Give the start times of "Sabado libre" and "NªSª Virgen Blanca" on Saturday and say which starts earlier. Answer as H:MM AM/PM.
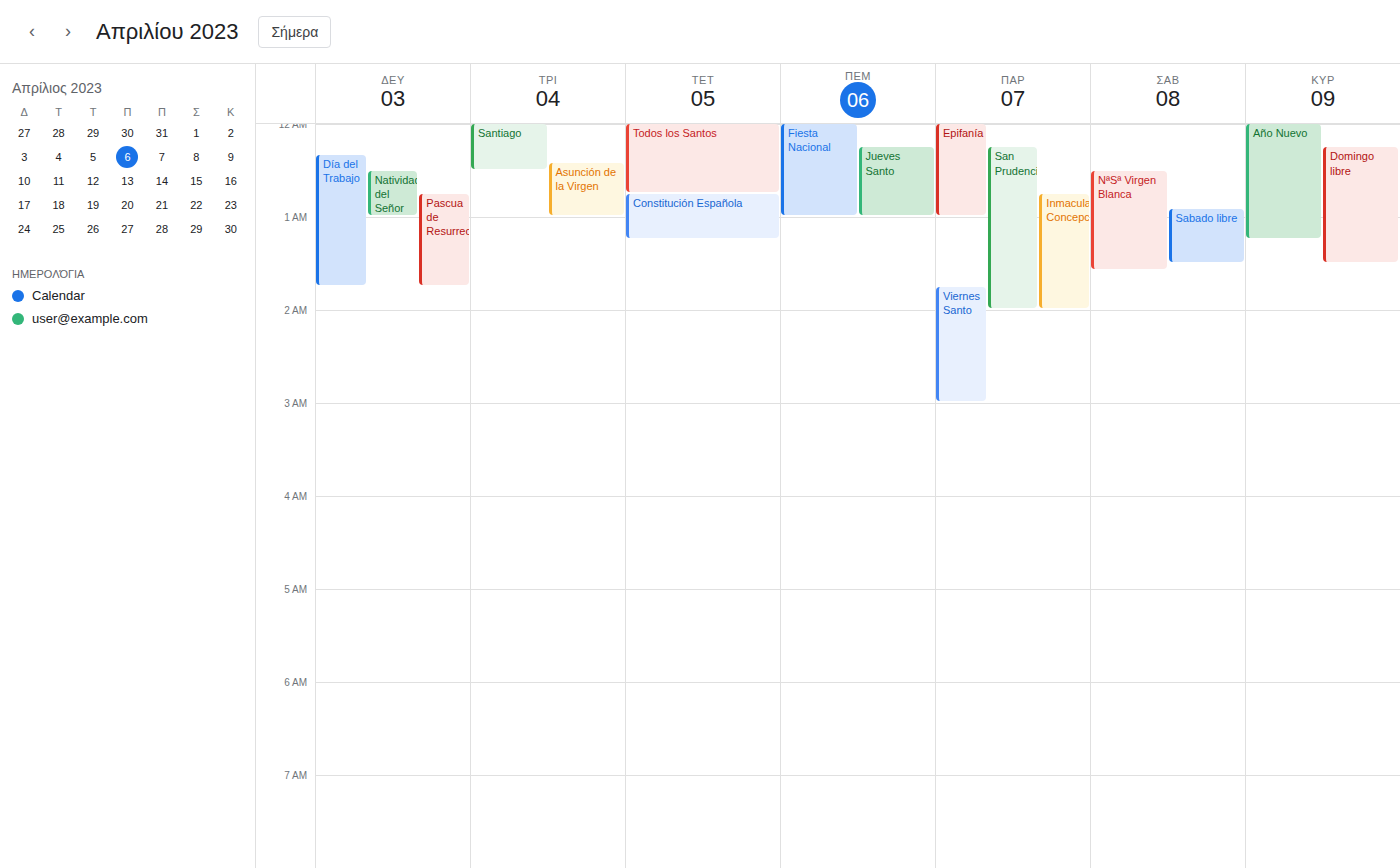
"NªSª Virgen Blanca" 12:30 AM; "Sabado libre" 12:55 AM.